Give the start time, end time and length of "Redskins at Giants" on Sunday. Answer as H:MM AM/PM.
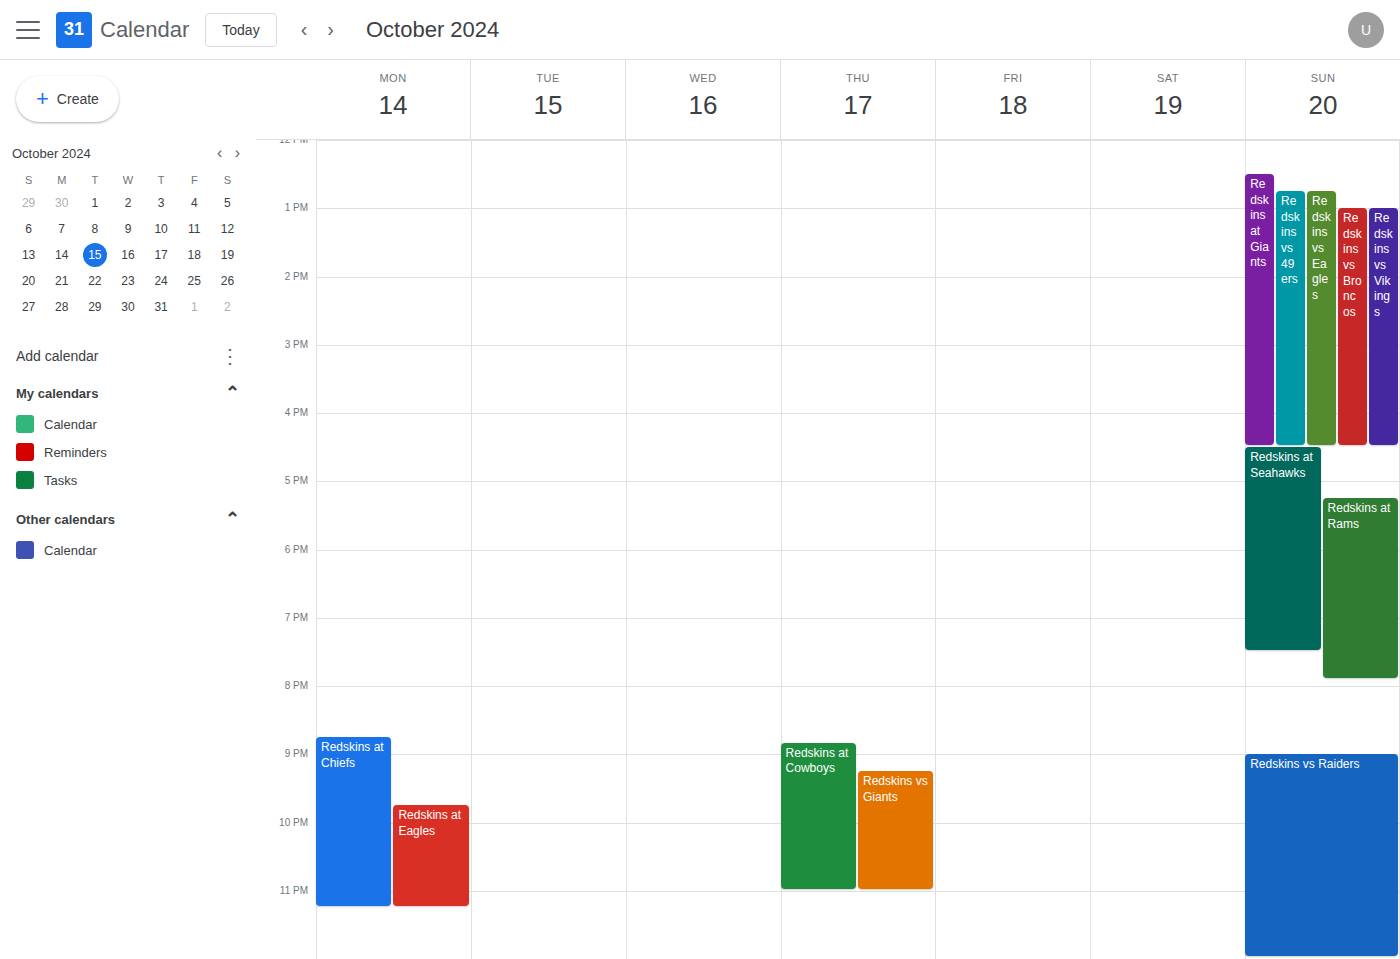
12:30 PM to 4:30 PM, 4 hours